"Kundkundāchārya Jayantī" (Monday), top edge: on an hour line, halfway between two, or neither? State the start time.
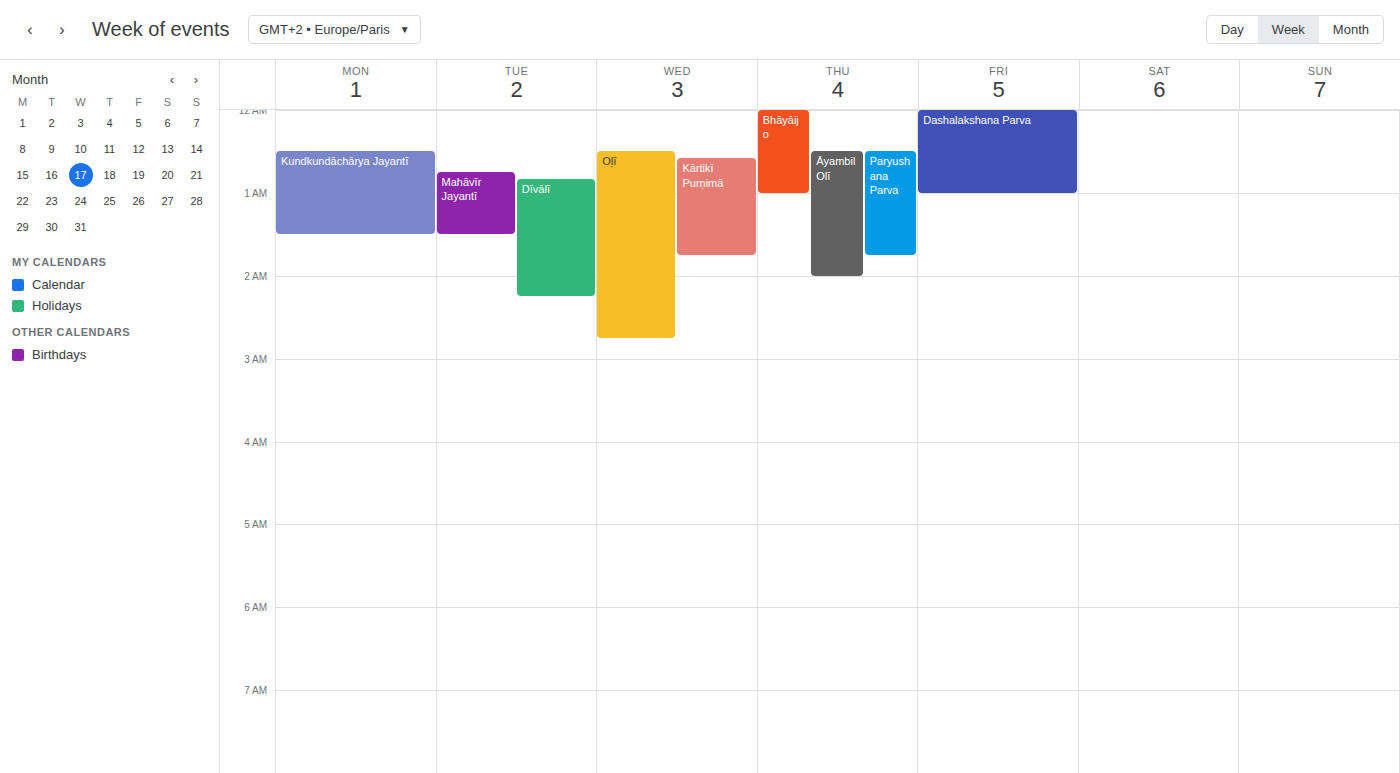
12:30 AM -- halfway between the 12 AM and 1 AM lines.